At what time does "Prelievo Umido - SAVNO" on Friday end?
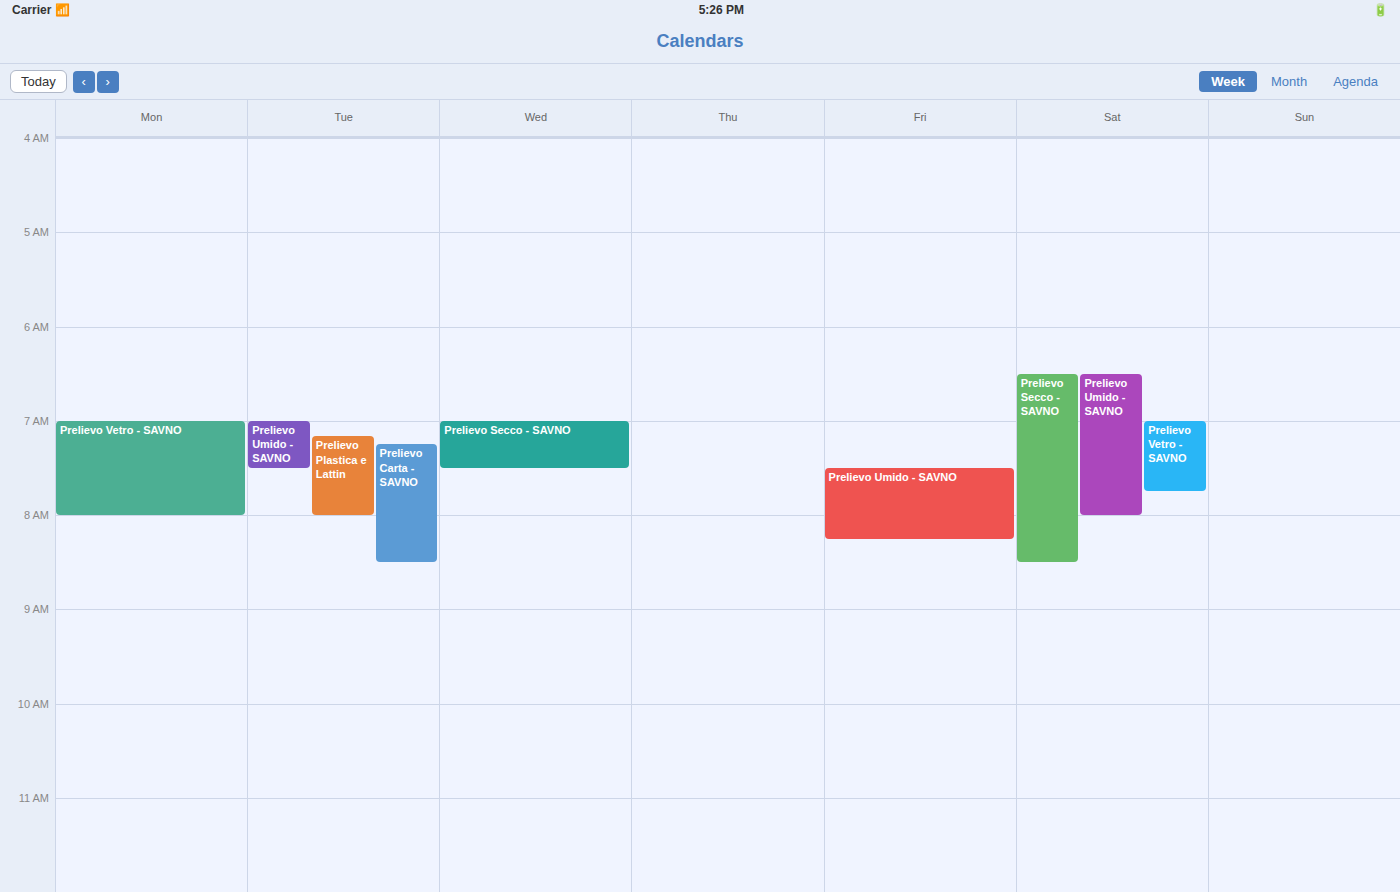
8:15 AM